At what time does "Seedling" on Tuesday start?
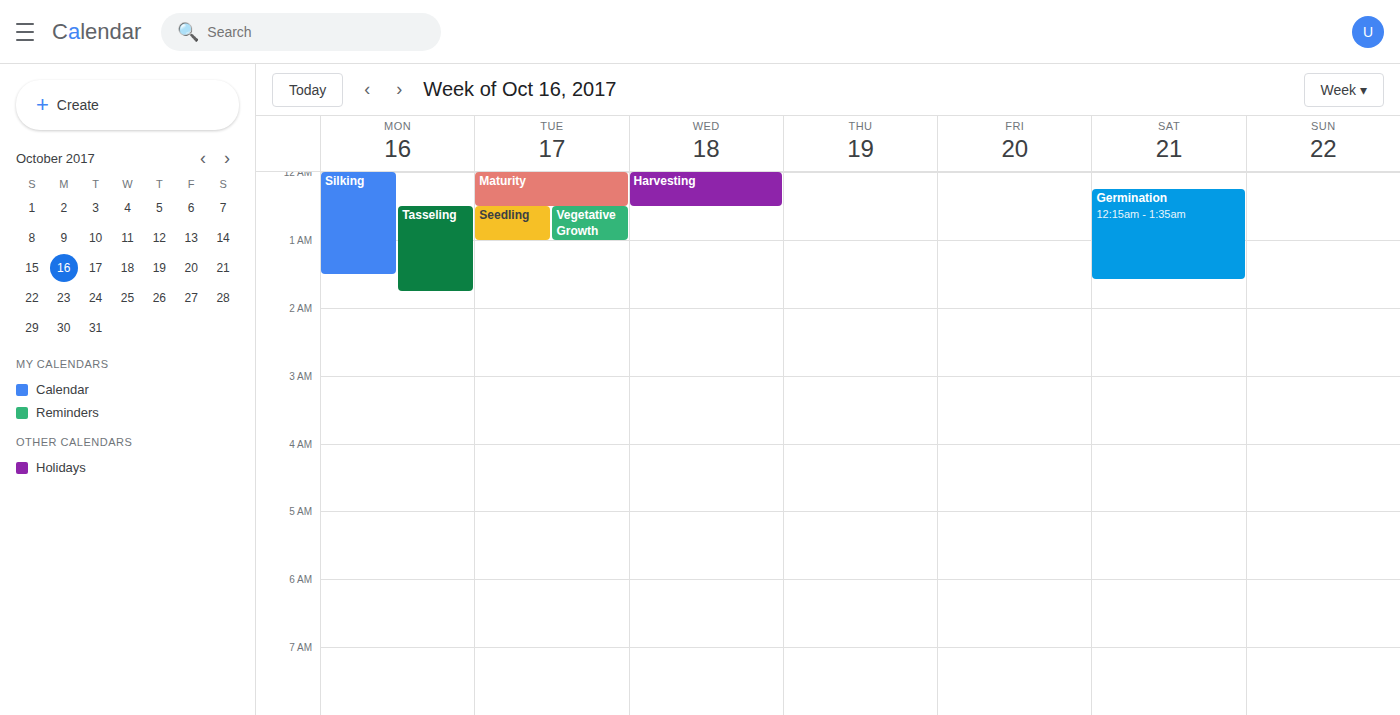
12:30 AM